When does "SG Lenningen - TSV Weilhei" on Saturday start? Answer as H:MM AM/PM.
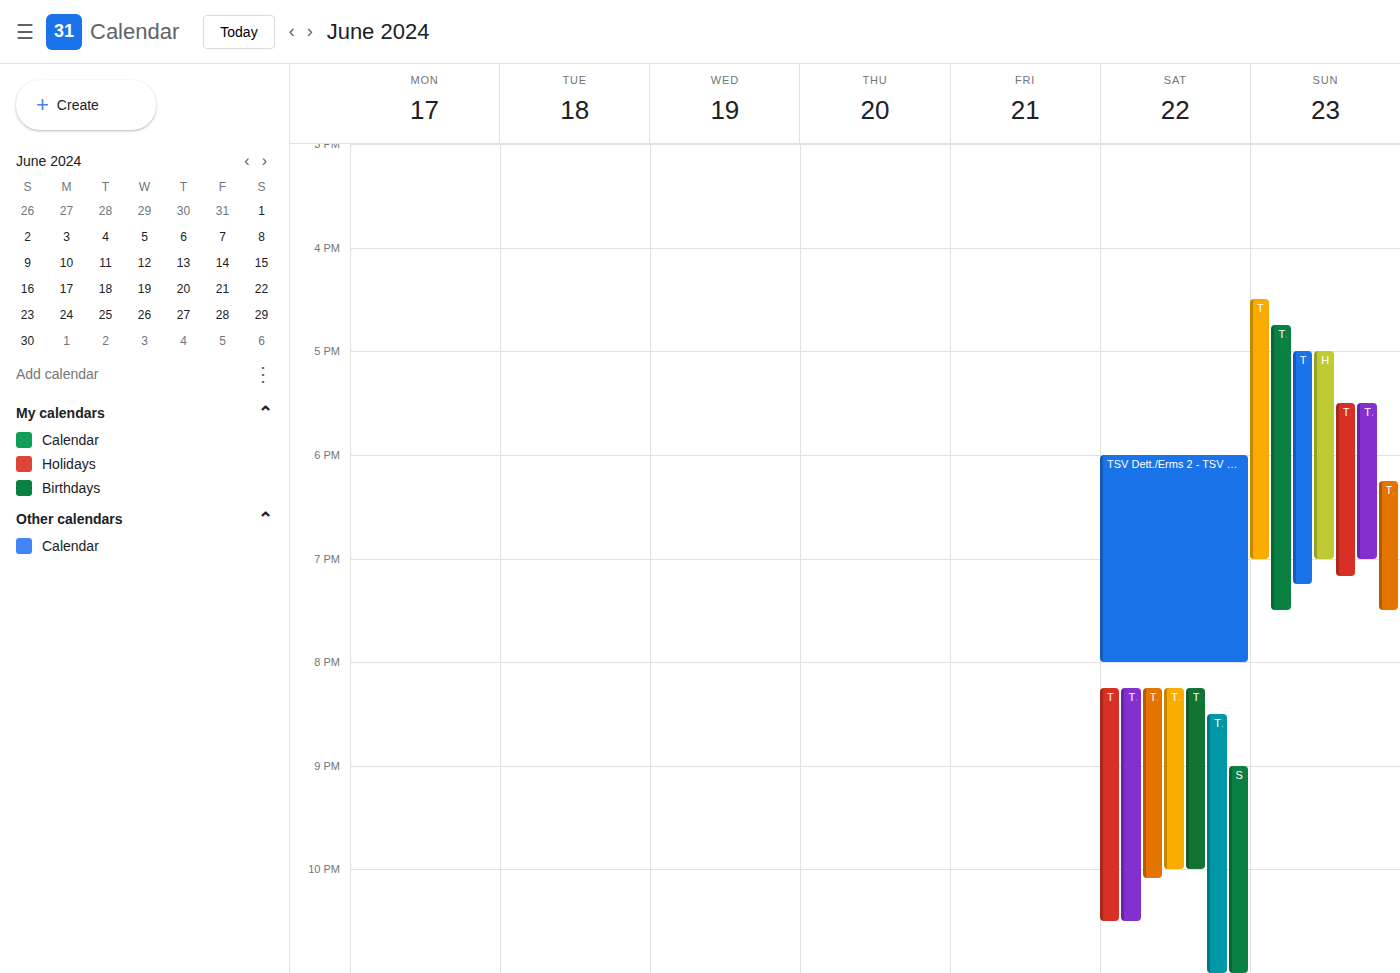
9:00 PM